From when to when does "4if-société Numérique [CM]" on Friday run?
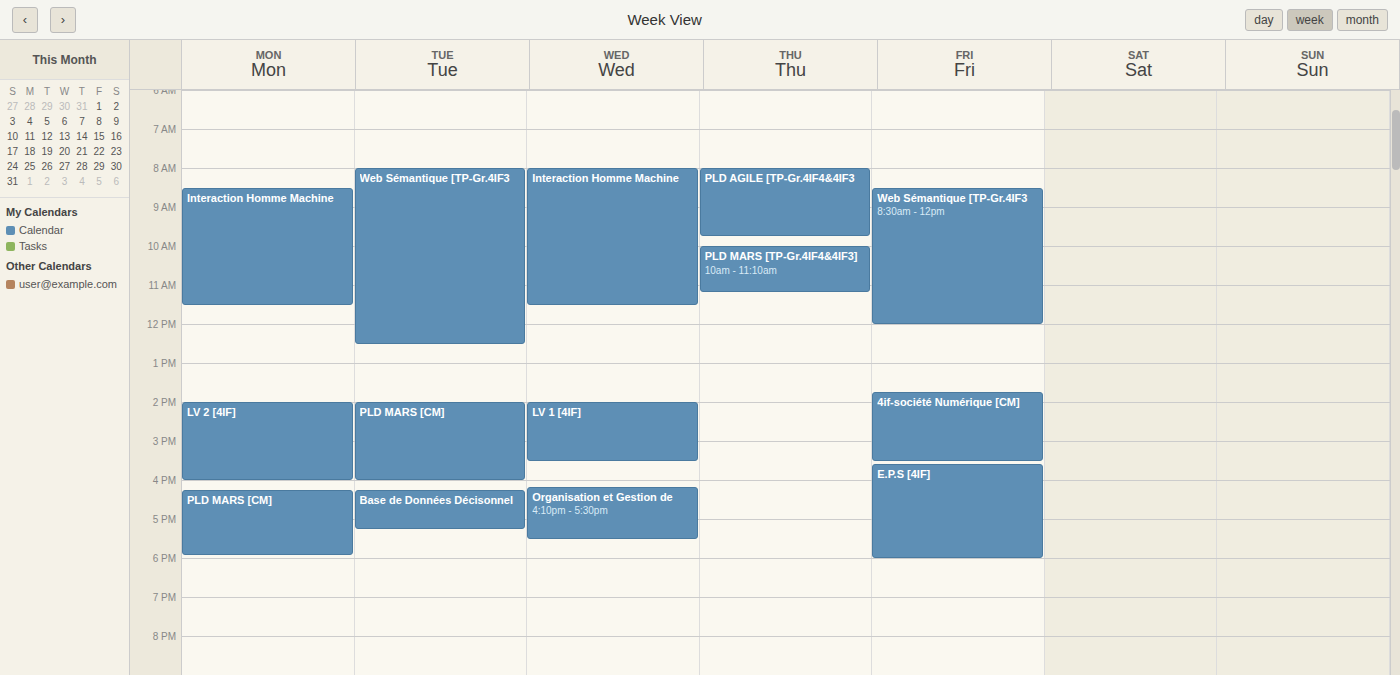
1:45 PM to 3:30 PM